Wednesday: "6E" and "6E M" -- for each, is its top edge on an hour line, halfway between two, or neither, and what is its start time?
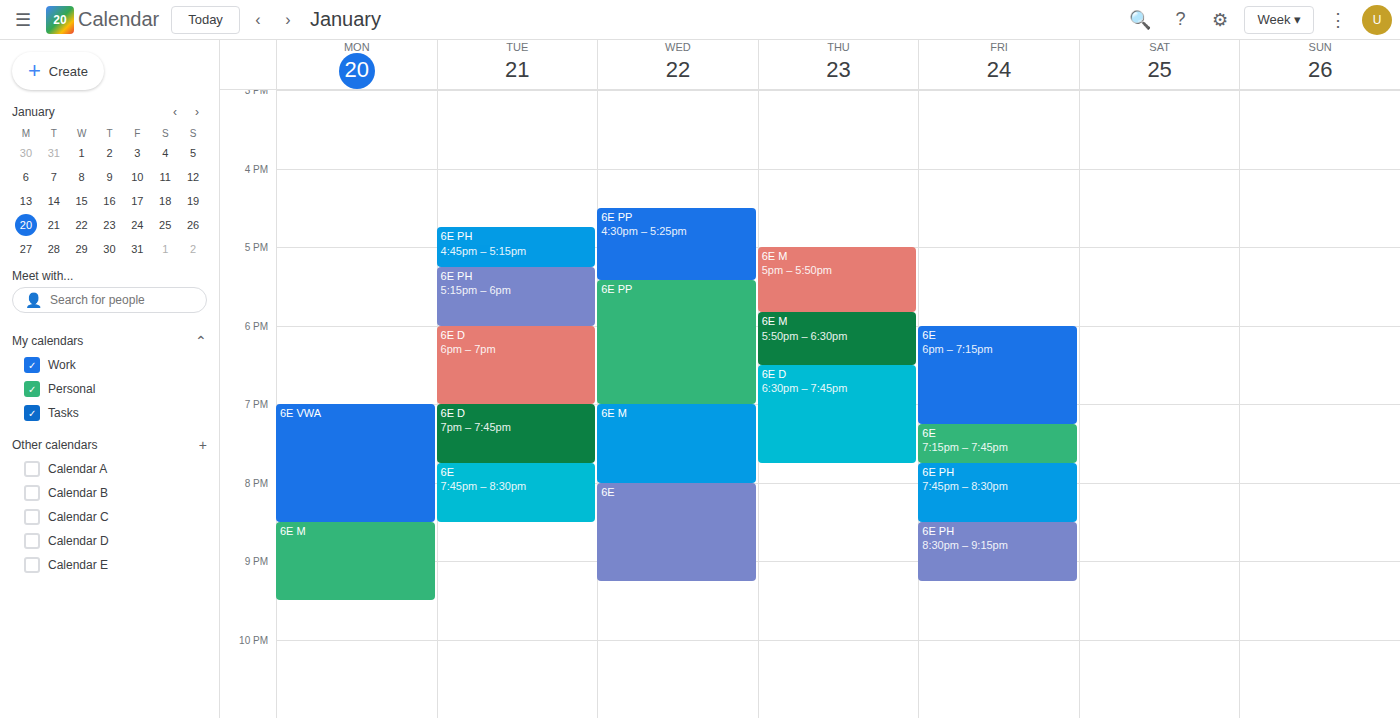
"6E": 8:00 PM, exactly on the 8 PM line. "6E M": 7:00 PM, exactly on the 7 PM line.